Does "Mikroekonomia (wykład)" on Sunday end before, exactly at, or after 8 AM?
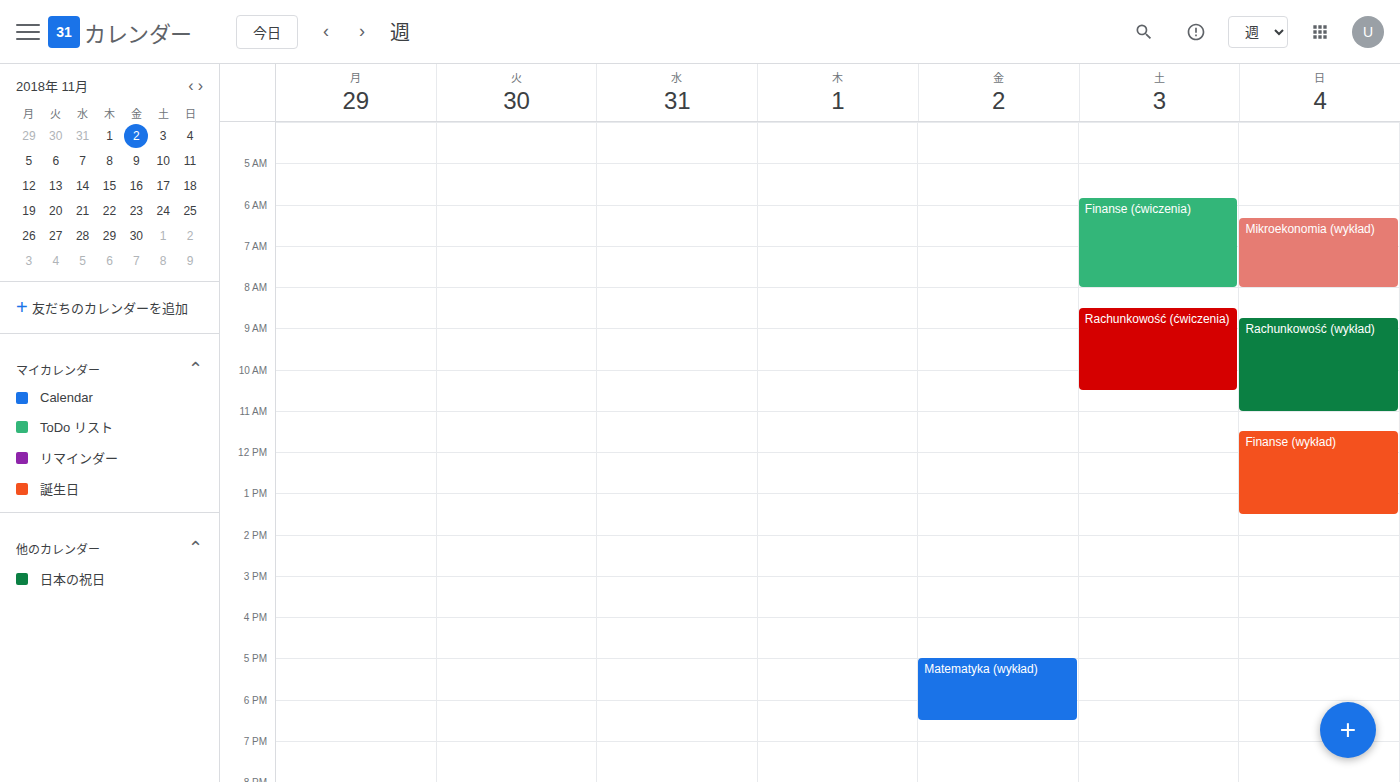
8:00 AM -- exactly at 8 AM, on the 8 AM line.